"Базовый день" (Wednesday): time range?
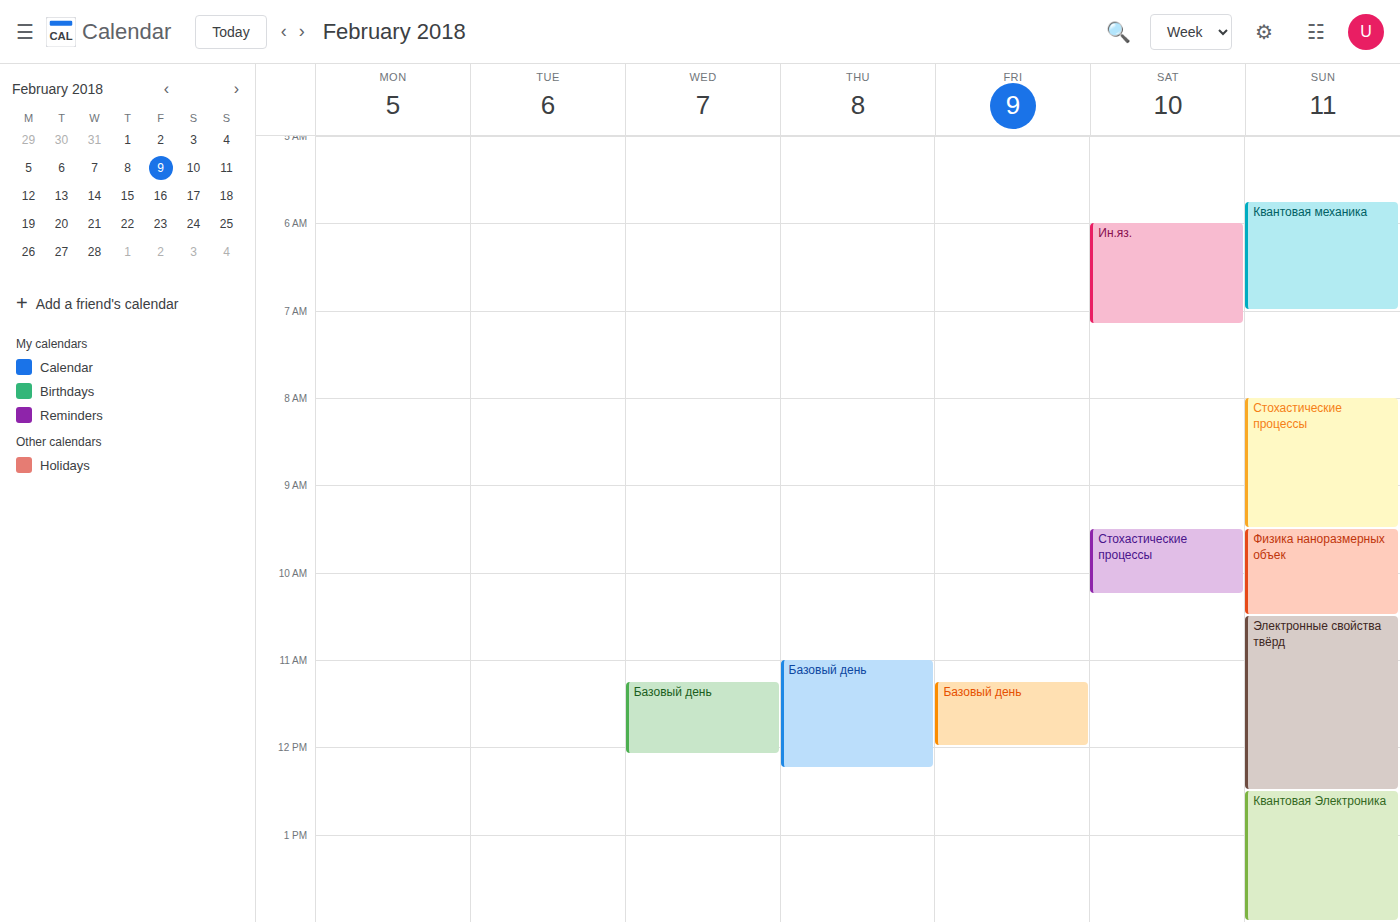
11:15 AM to 12:05 PM